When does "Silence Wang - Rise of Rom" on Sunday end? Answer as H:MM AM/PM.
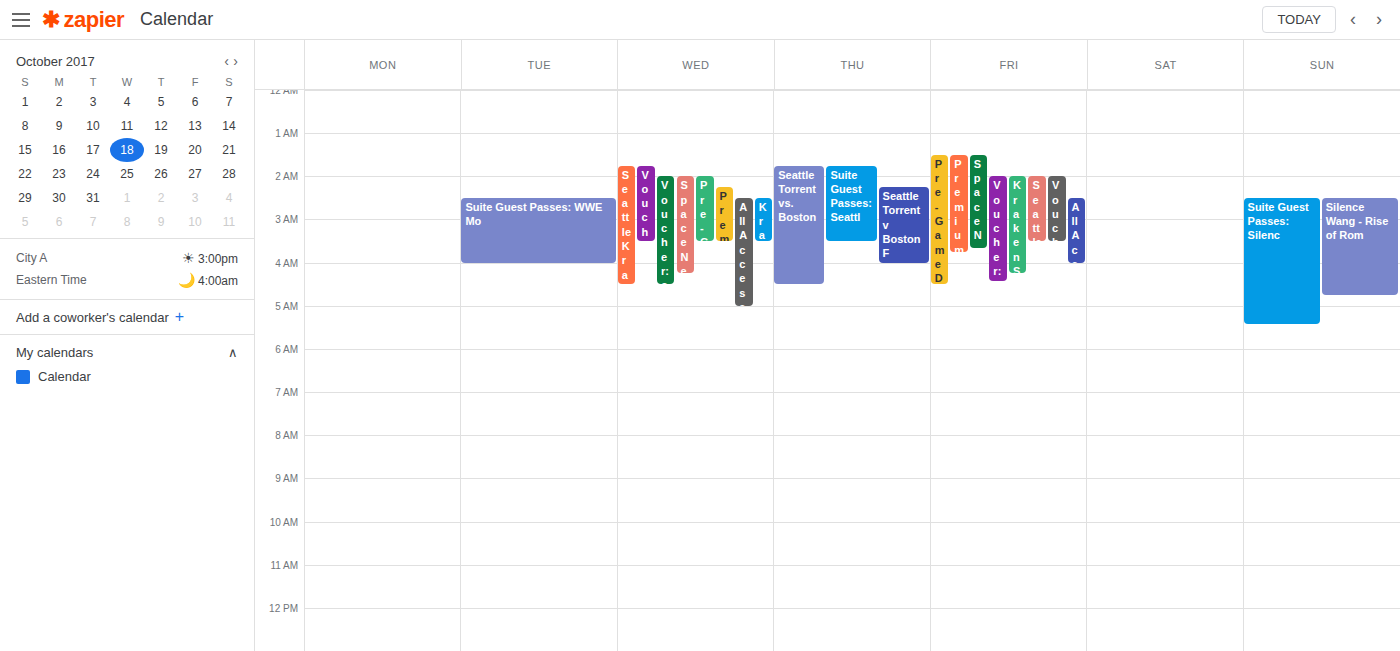
4:45 AM